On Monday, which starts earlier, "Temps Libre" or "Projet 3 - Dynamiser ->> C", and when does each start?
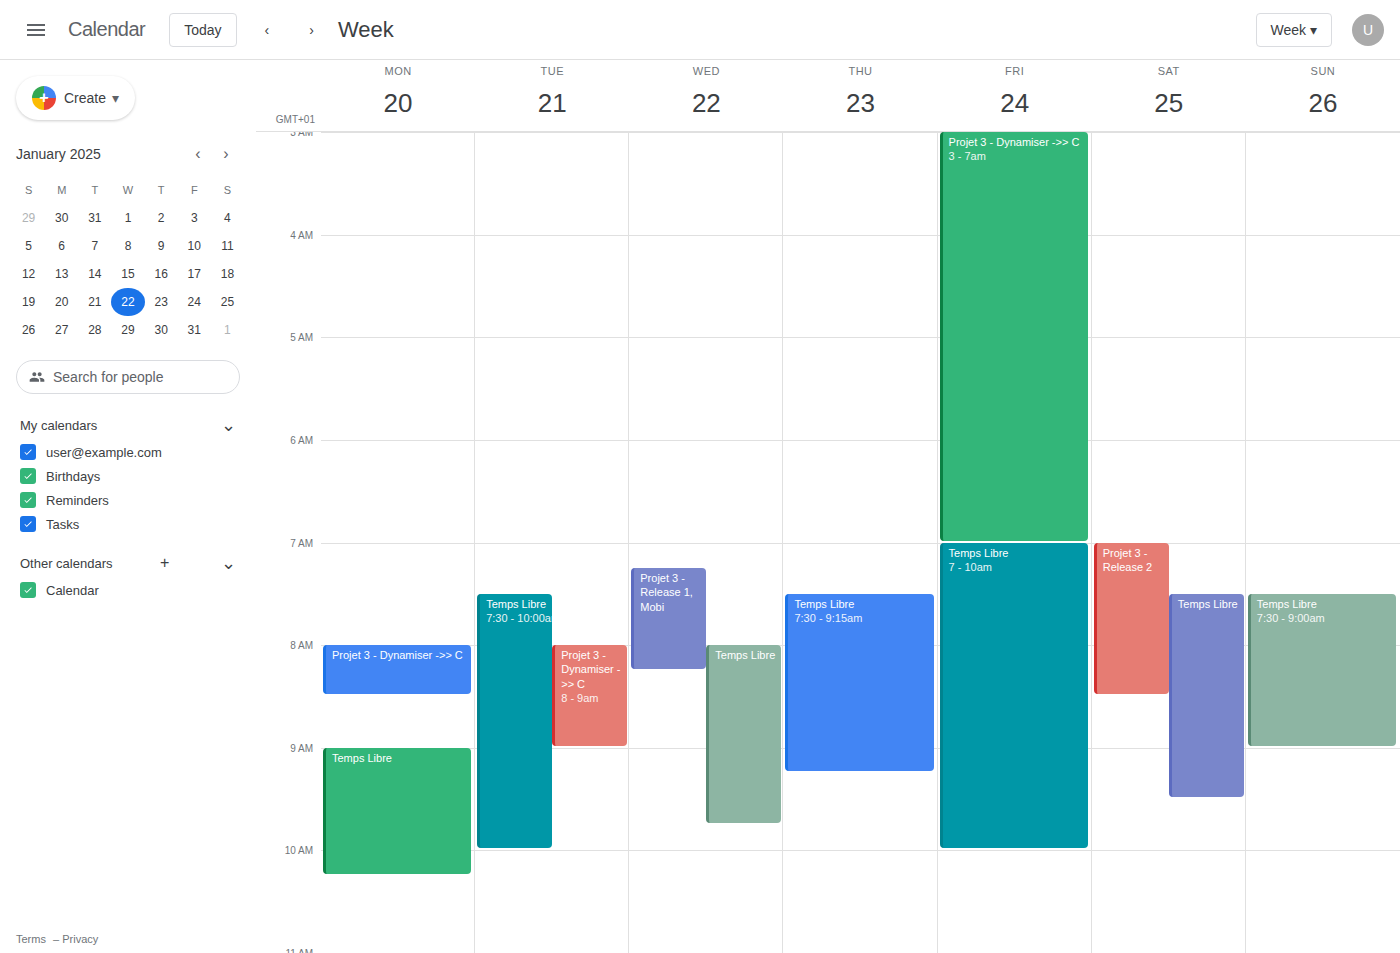
"Projet 3 - Dynamiser ->> C" 8:00 AM; "Temps Libre" 9:00 AM.